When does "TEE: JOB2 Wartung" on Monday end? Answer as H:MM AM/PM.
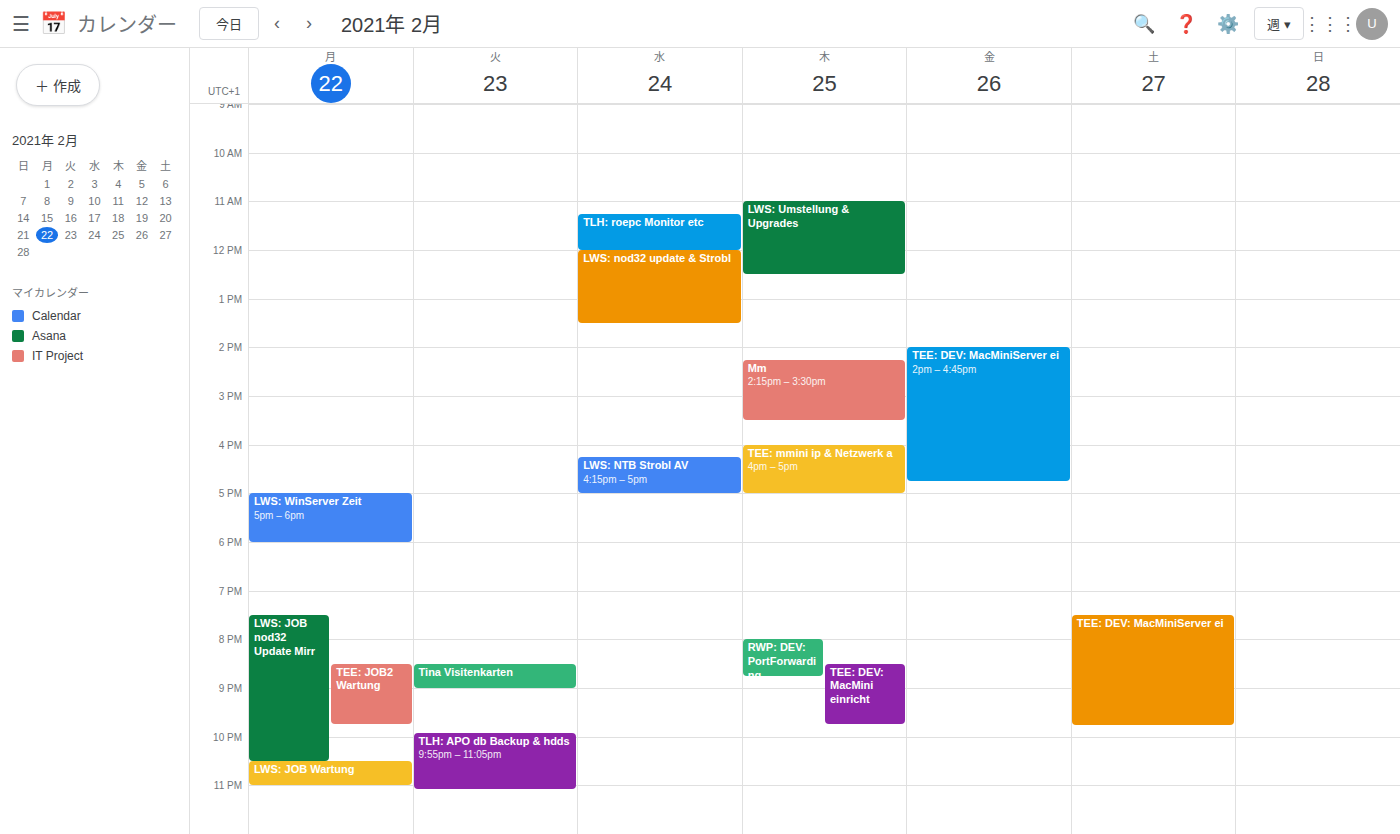
9:45 PM